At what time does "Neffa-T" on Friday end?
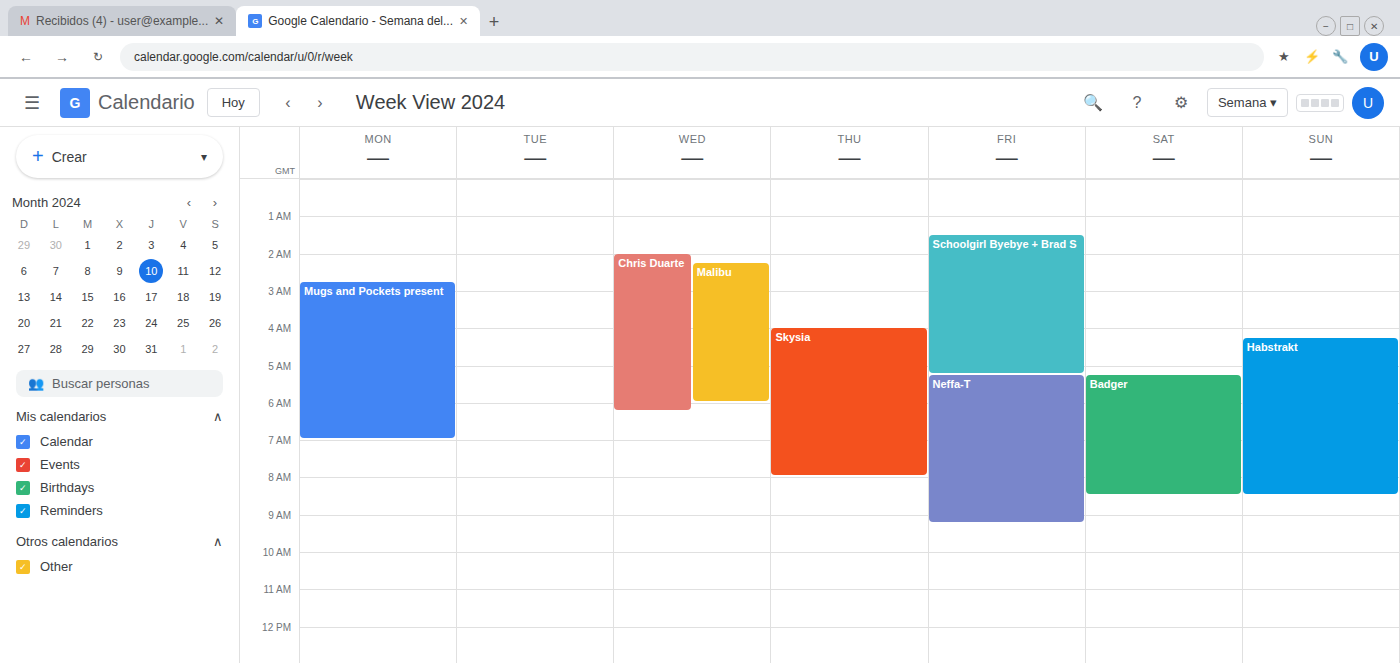
9:15 AM